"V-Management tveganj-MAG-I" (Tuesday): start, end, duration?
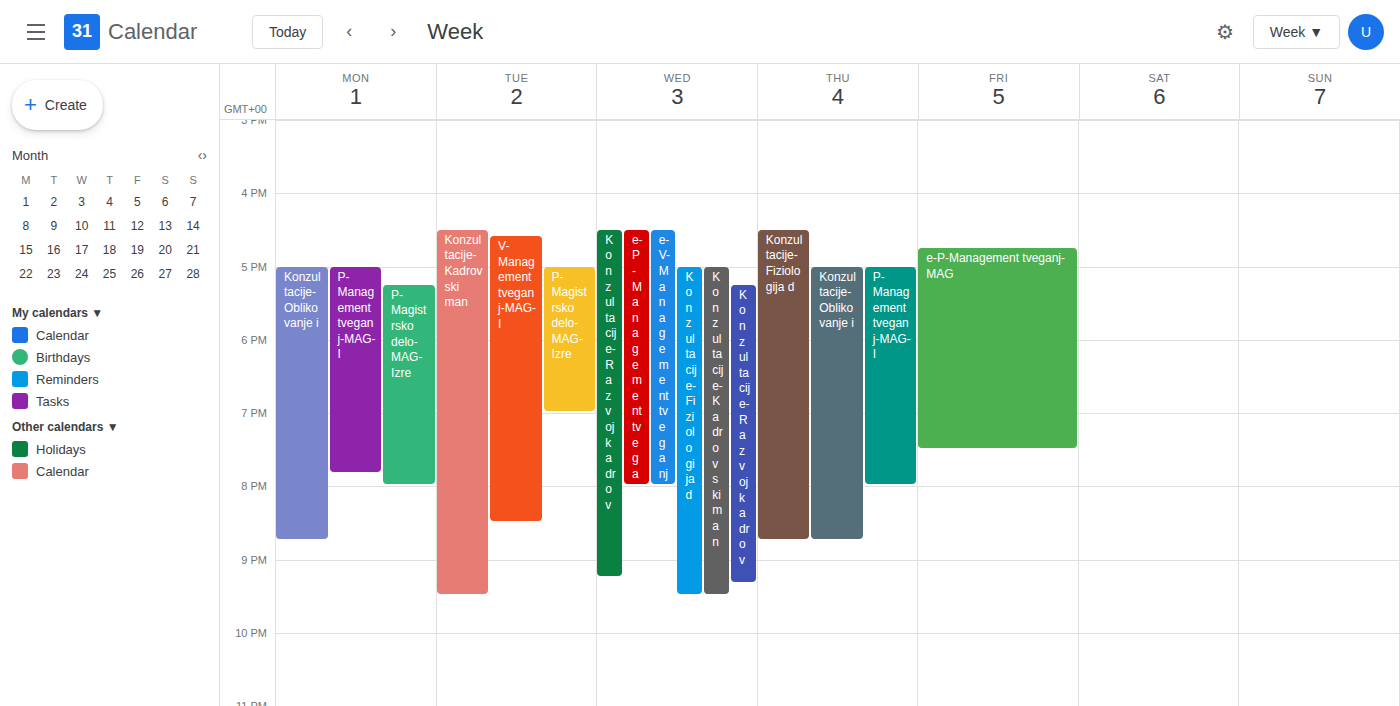
4:35 PM to 8:30 PM, 3 hours 55 minutes